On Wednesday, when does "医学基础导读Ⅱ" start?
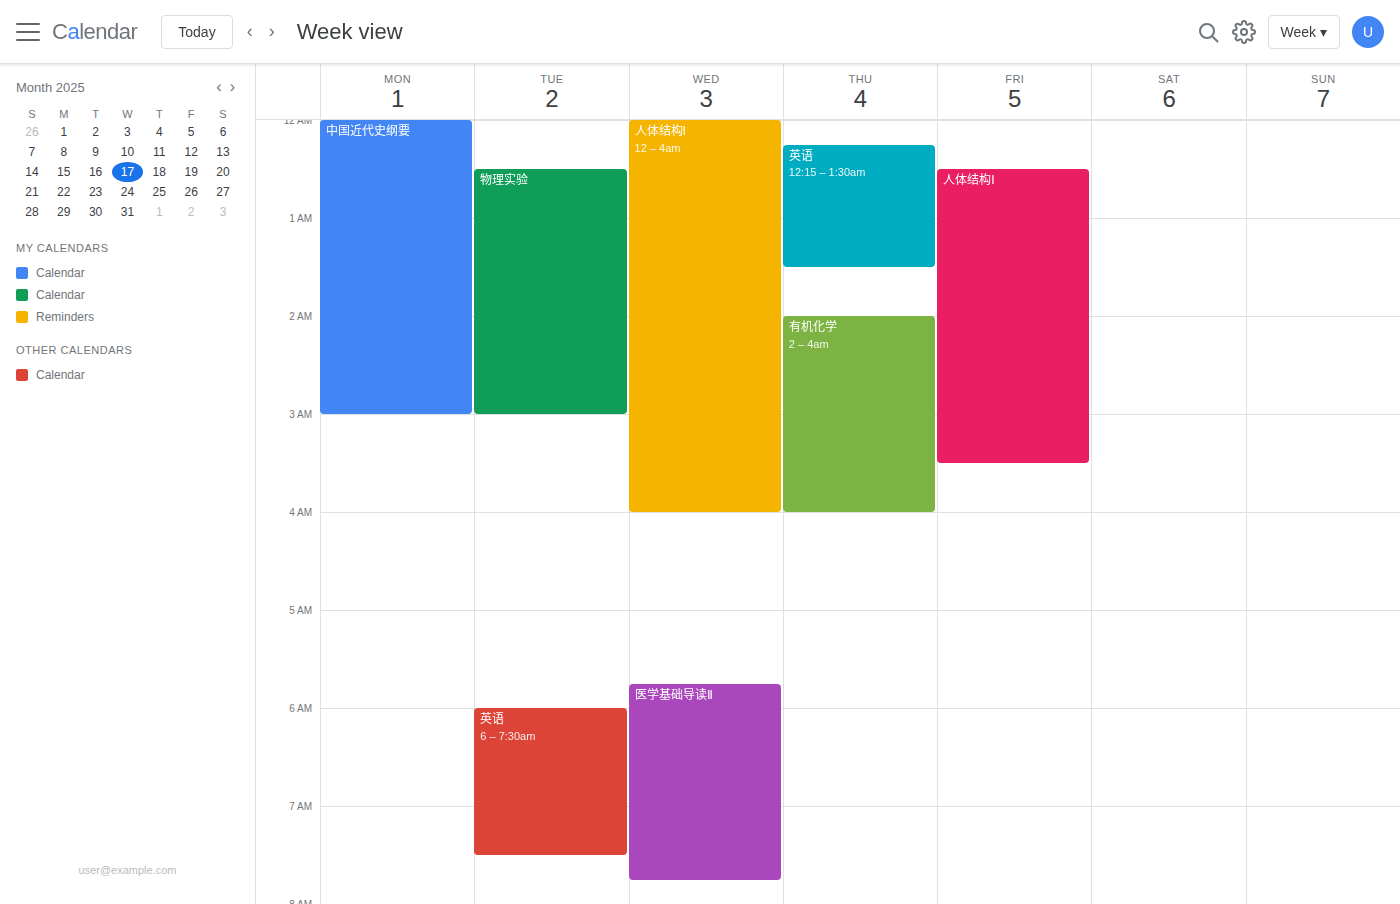
5:45 AM